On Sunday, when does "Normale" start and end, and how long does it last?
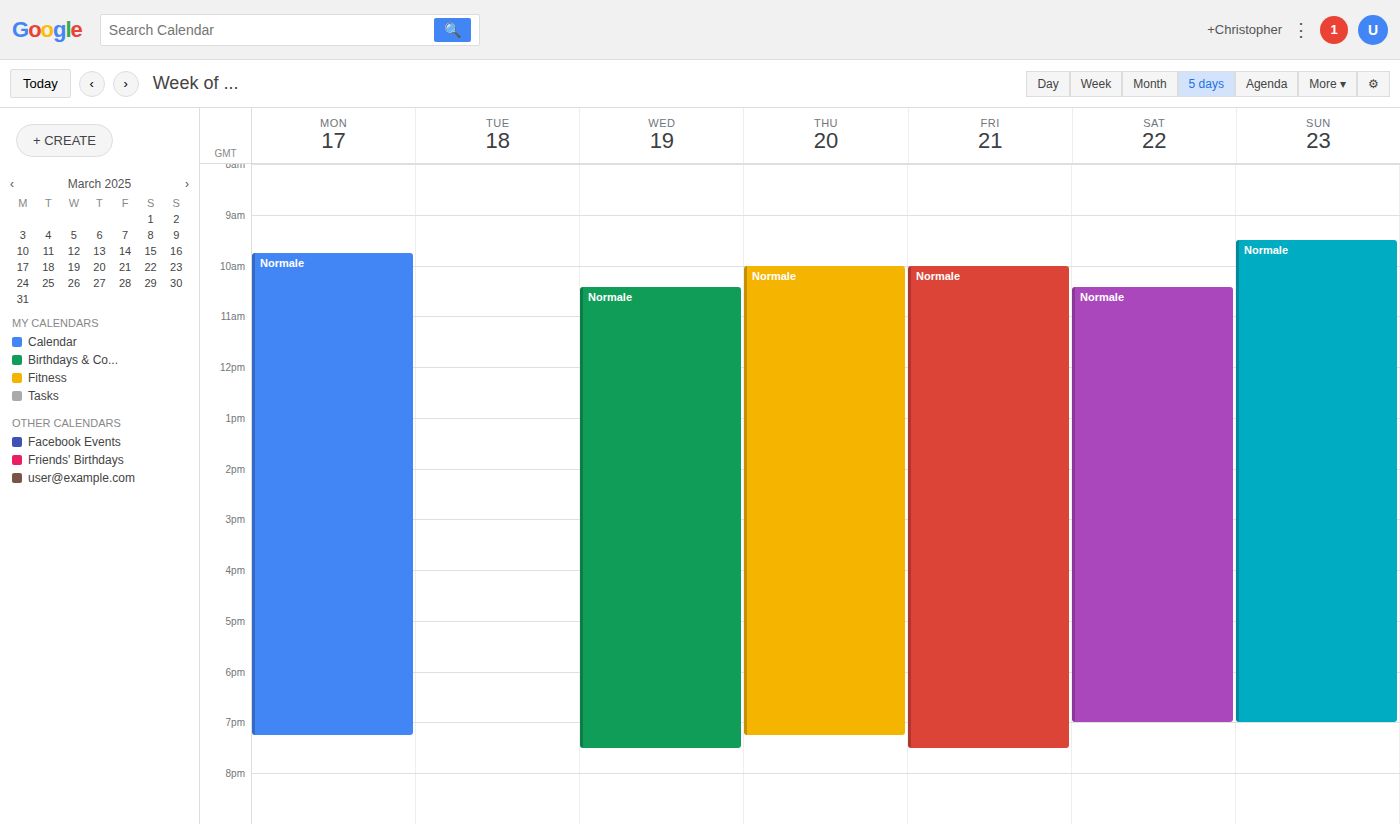
9:30 AM to 7:00 PM, 9 hours 30 minutes